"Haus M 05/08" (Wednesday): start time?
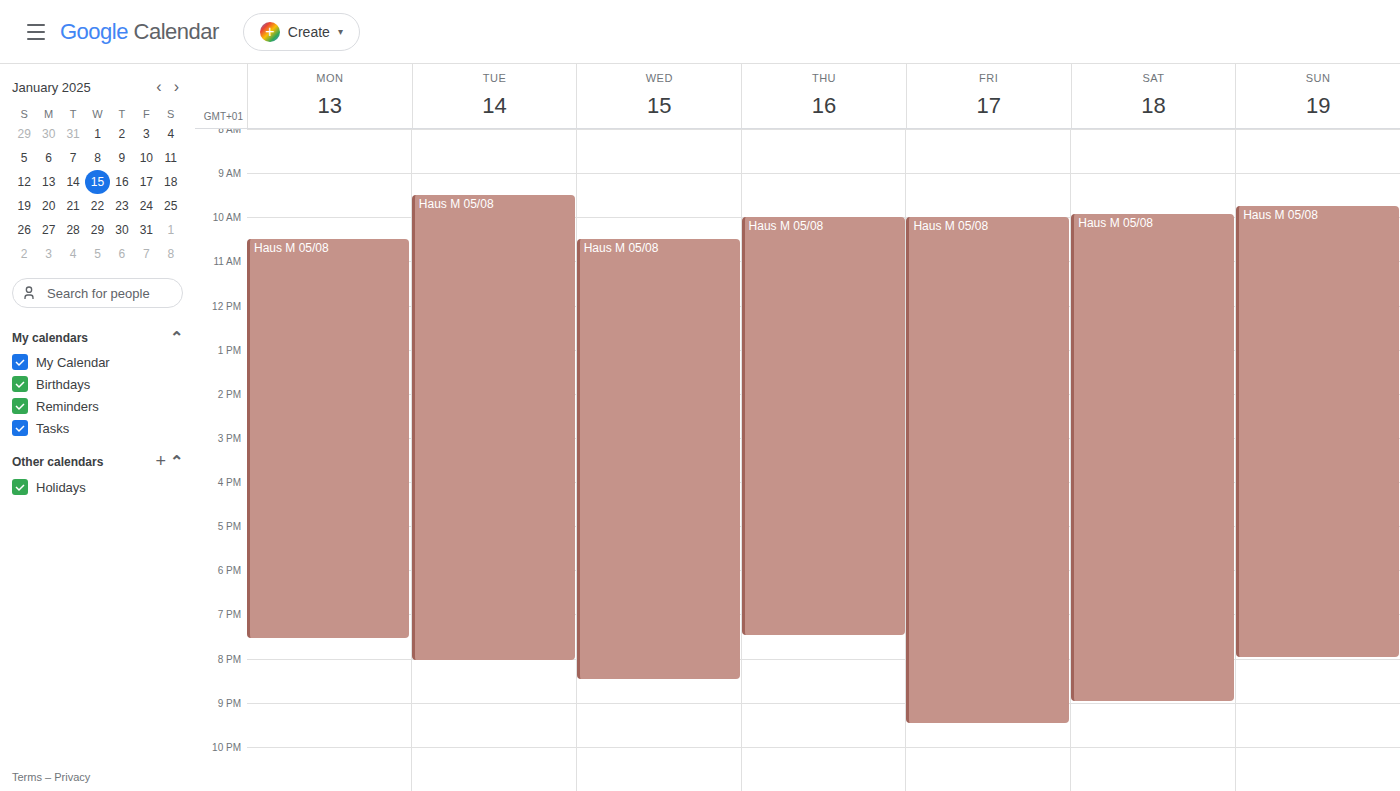
10:30 AM